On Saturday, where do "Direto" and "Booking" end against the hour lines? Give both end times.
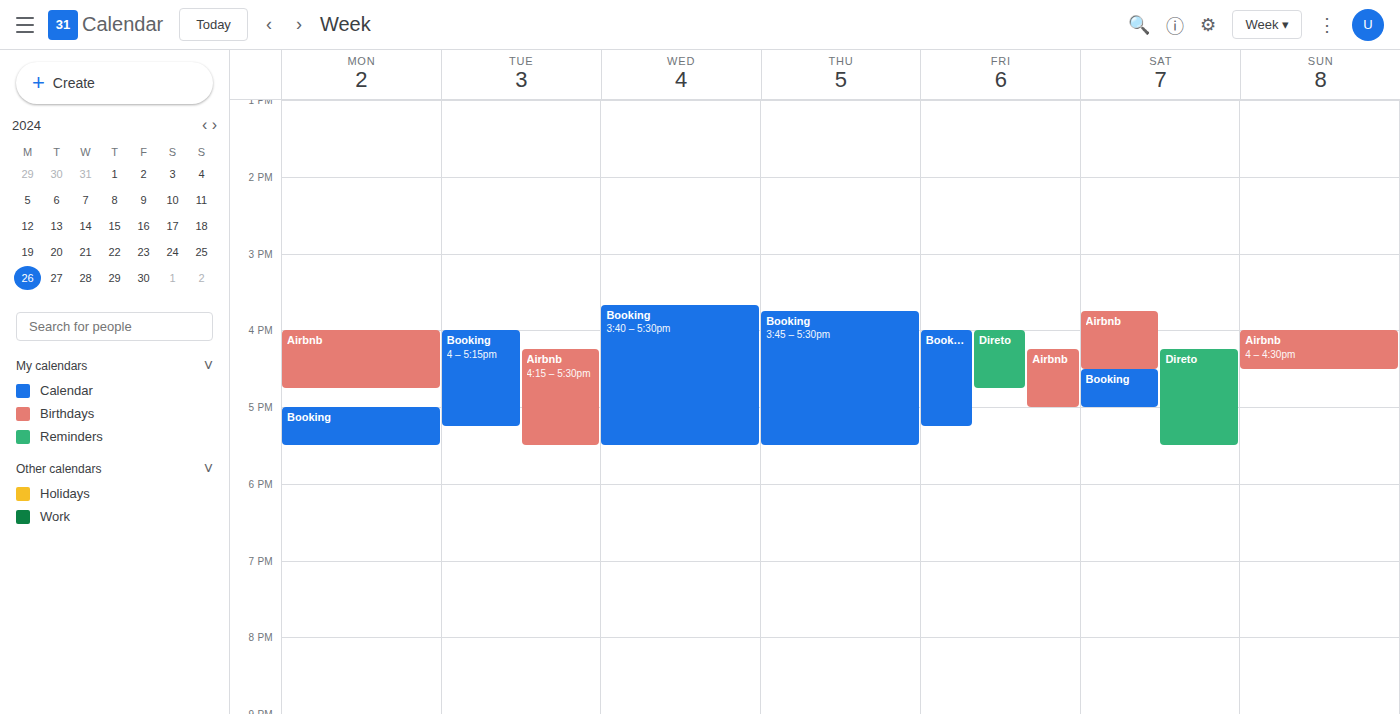
"Direto": 5:30 PM, halfway between the 5 PM and 6 PM lines. "Booking": 5:00 PM, exactly on the 5 PM line.